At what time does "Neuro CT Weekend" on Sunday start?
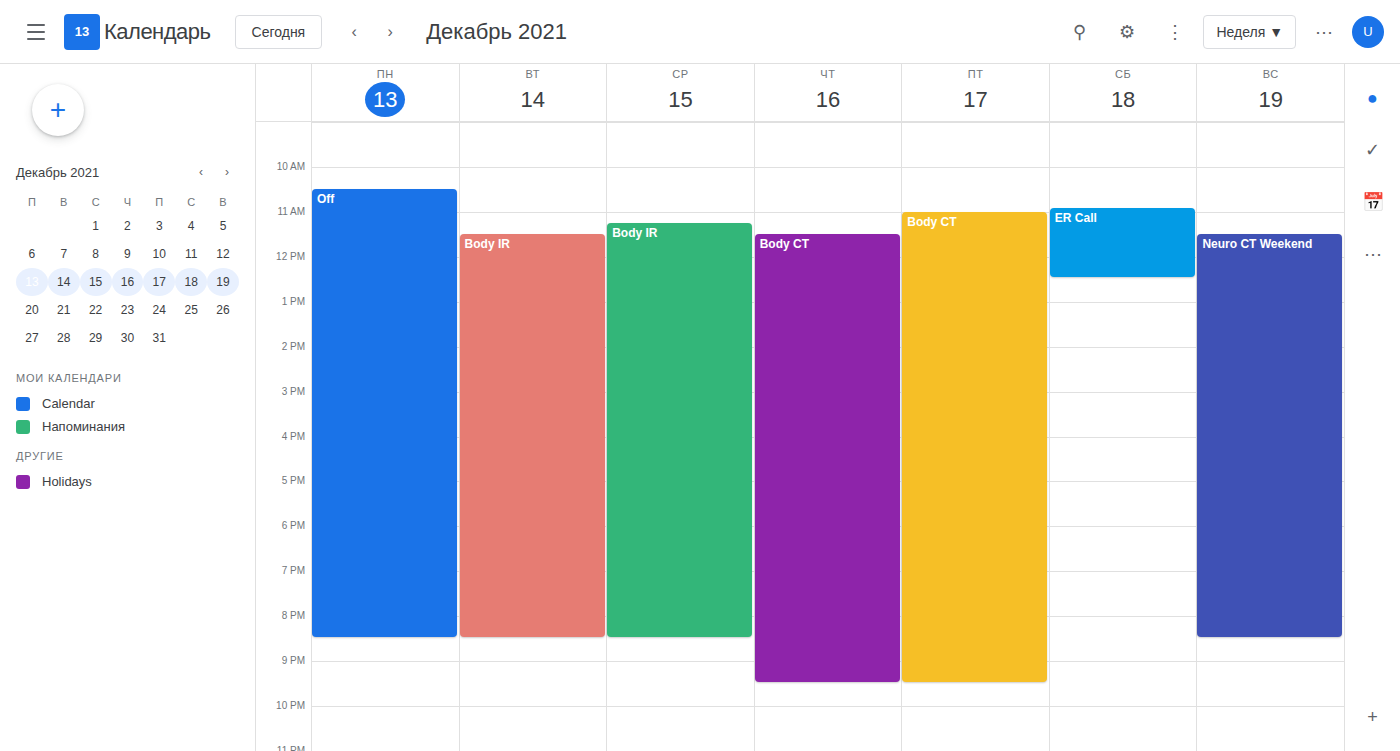
11:30 AM